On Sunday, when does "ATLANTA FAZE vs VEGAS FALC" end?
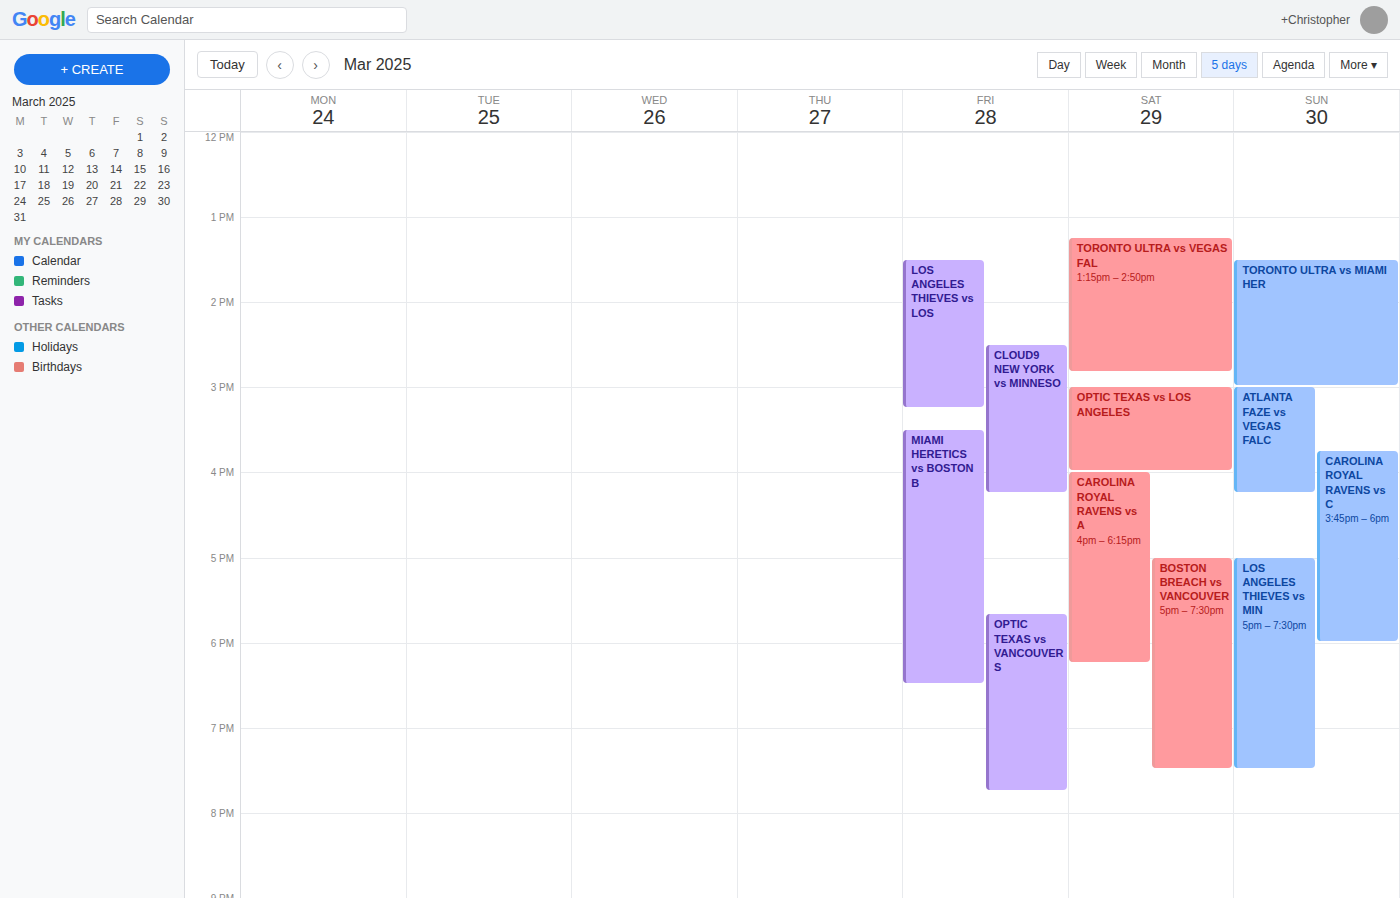
16:15